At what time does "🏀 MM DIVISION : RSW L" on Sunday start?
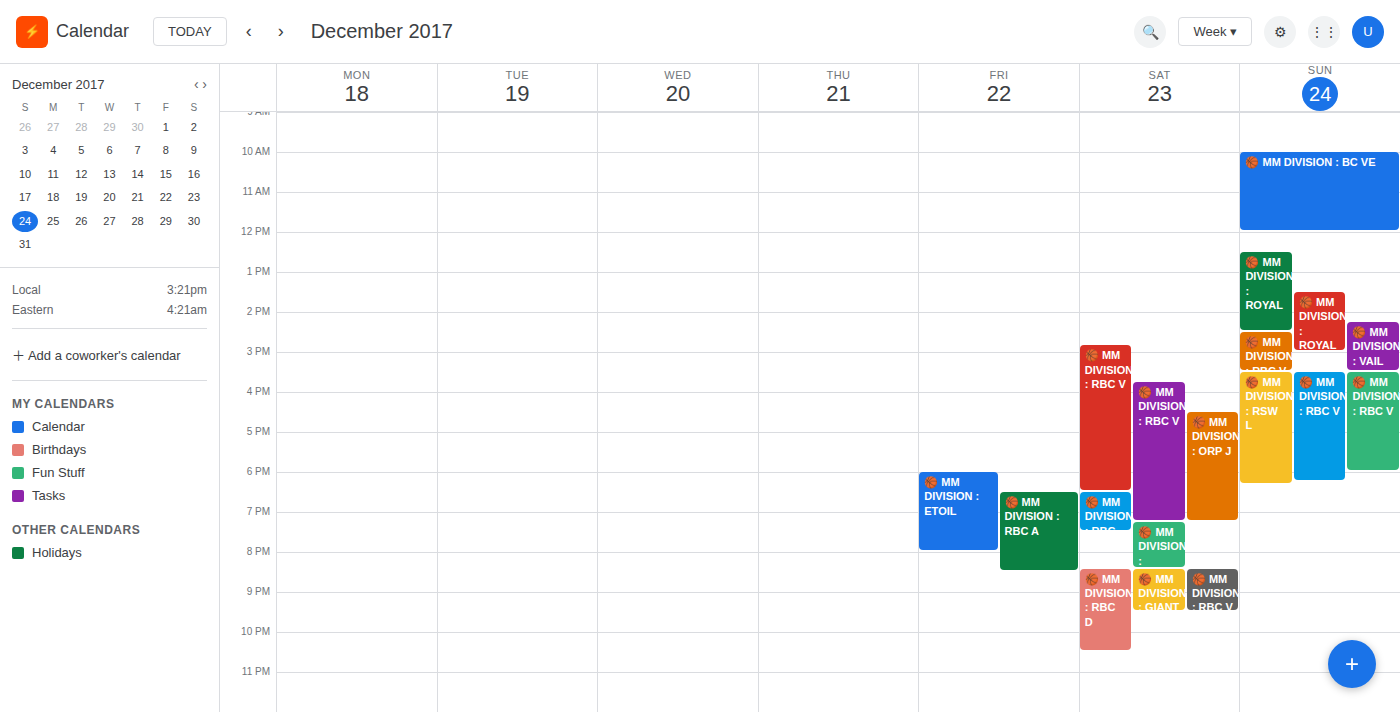
3:30 PM